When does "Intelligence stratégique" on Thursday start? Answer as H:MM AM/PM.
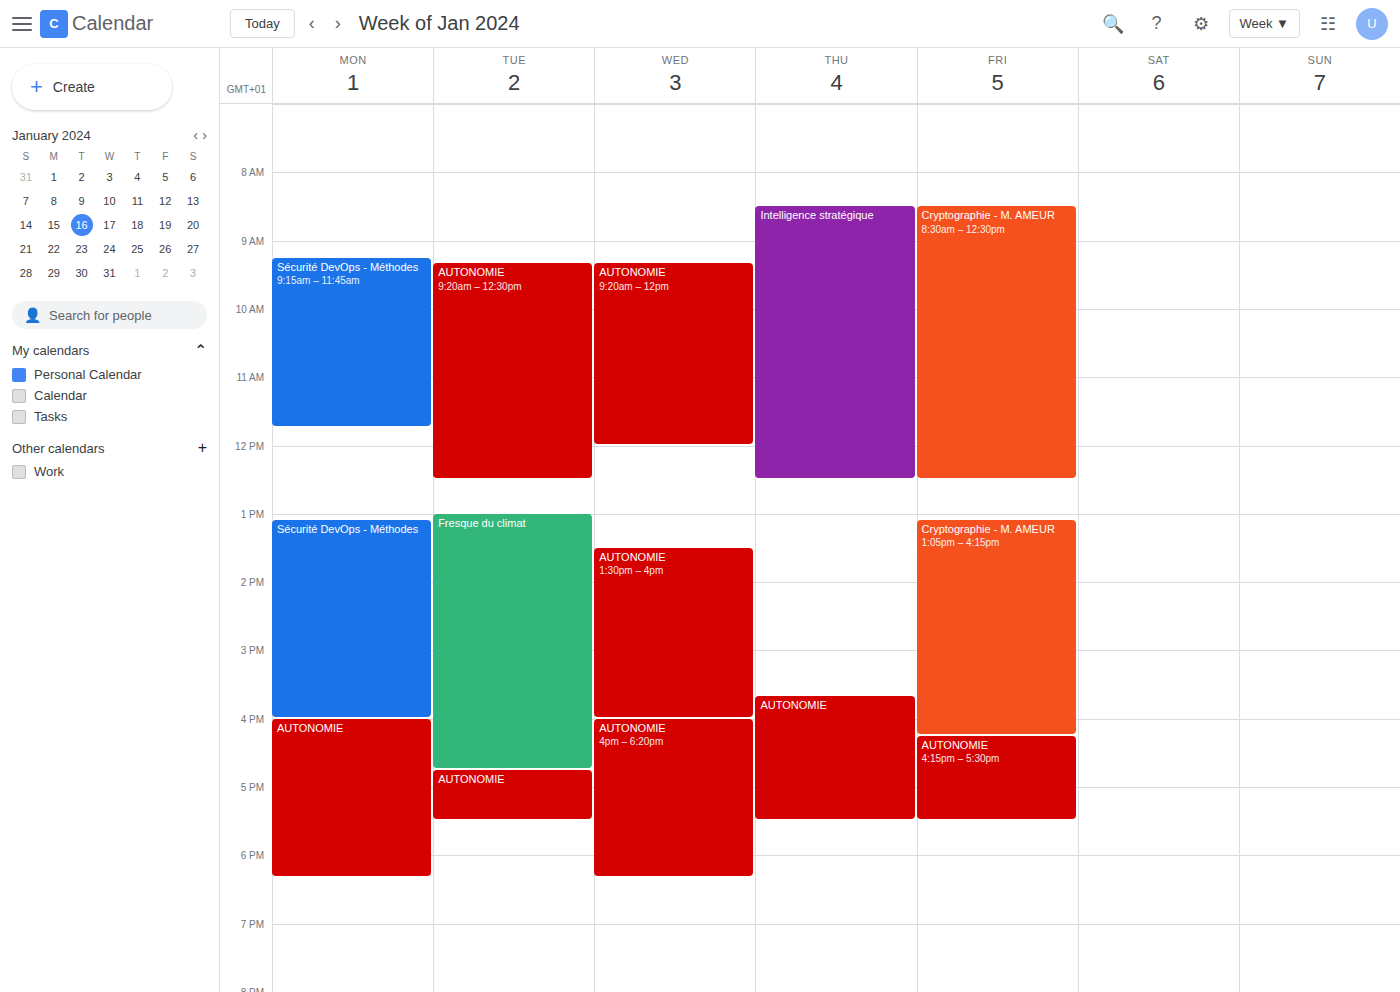
8:30 AM